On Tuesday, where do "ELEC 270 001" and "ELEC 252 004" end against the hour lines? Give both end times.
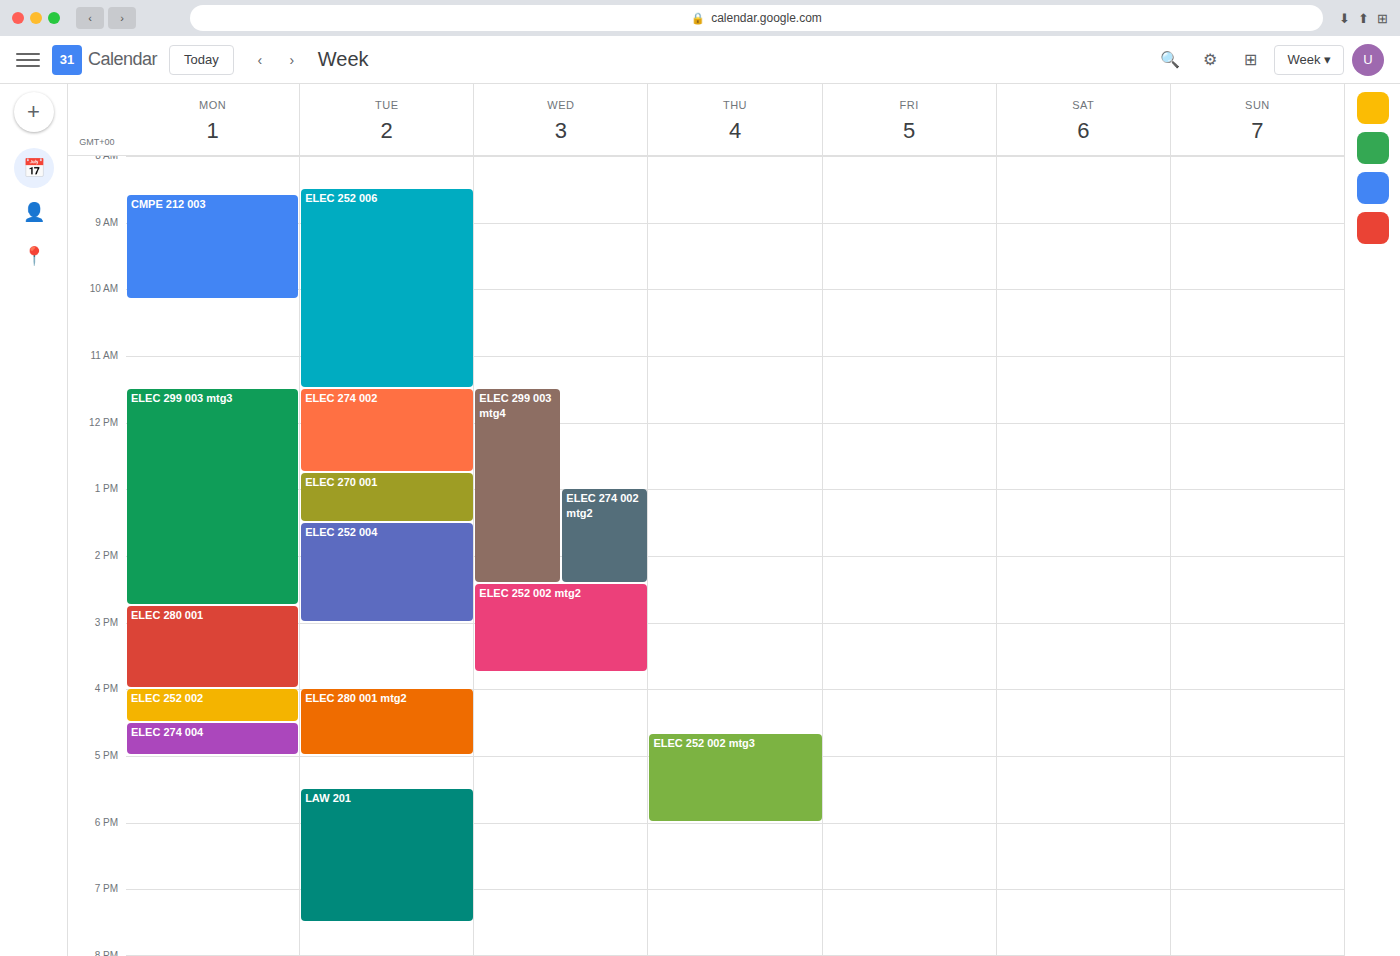
"ELEC 270 001": 1:30 PM, halfway between the 1 PM and 2 PM lines. "ELEC 252 004": 3:00 PM, exactly on the 3 PM line.